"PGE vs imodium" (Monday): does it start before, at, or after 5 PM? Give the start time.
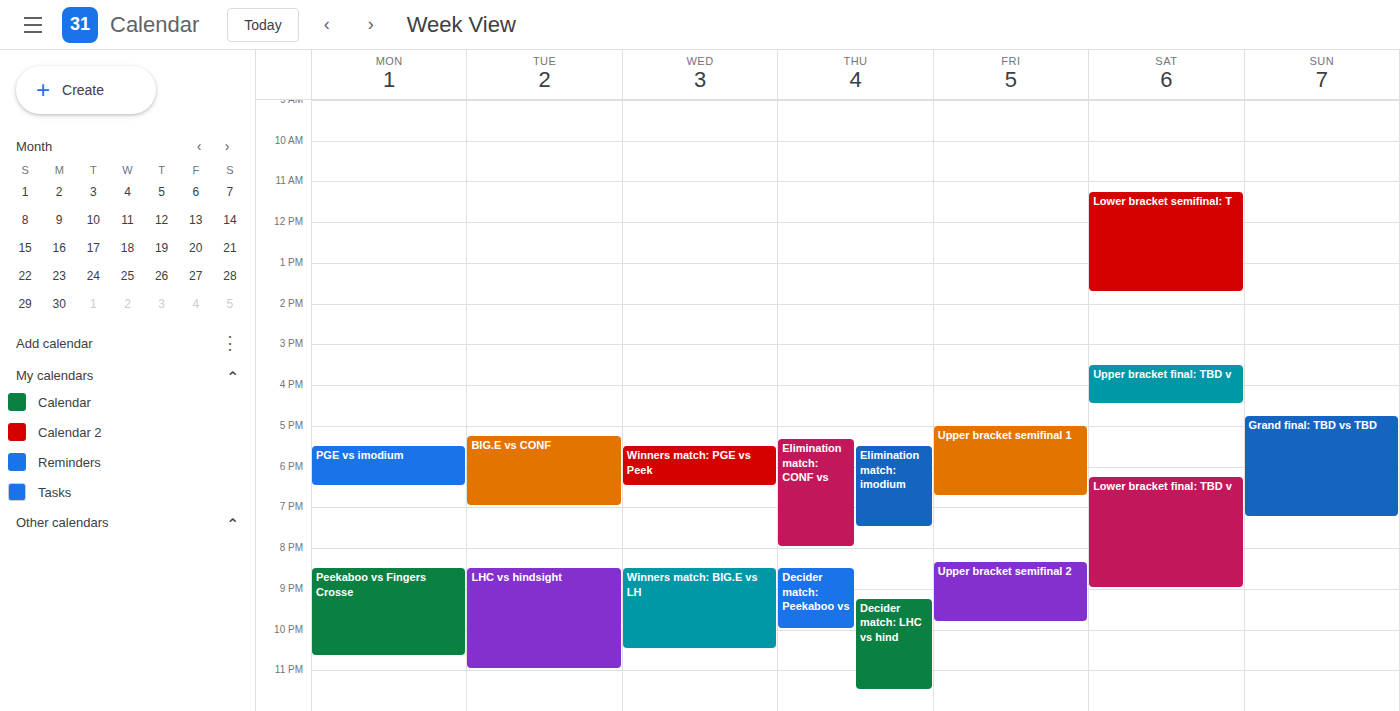
5:30 PM -- after 5 PM, 30 minutes below the 5 PM line.